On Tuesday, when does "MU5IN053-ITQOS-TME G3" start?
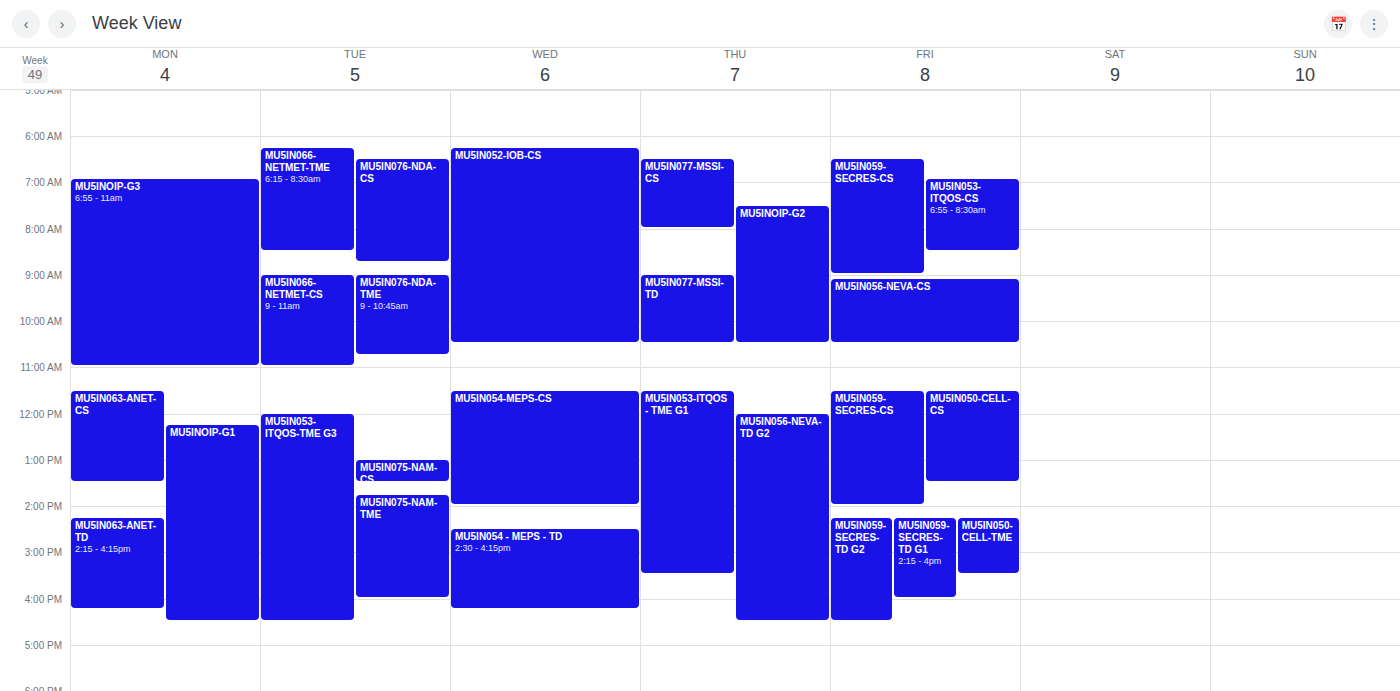
12:00 PM